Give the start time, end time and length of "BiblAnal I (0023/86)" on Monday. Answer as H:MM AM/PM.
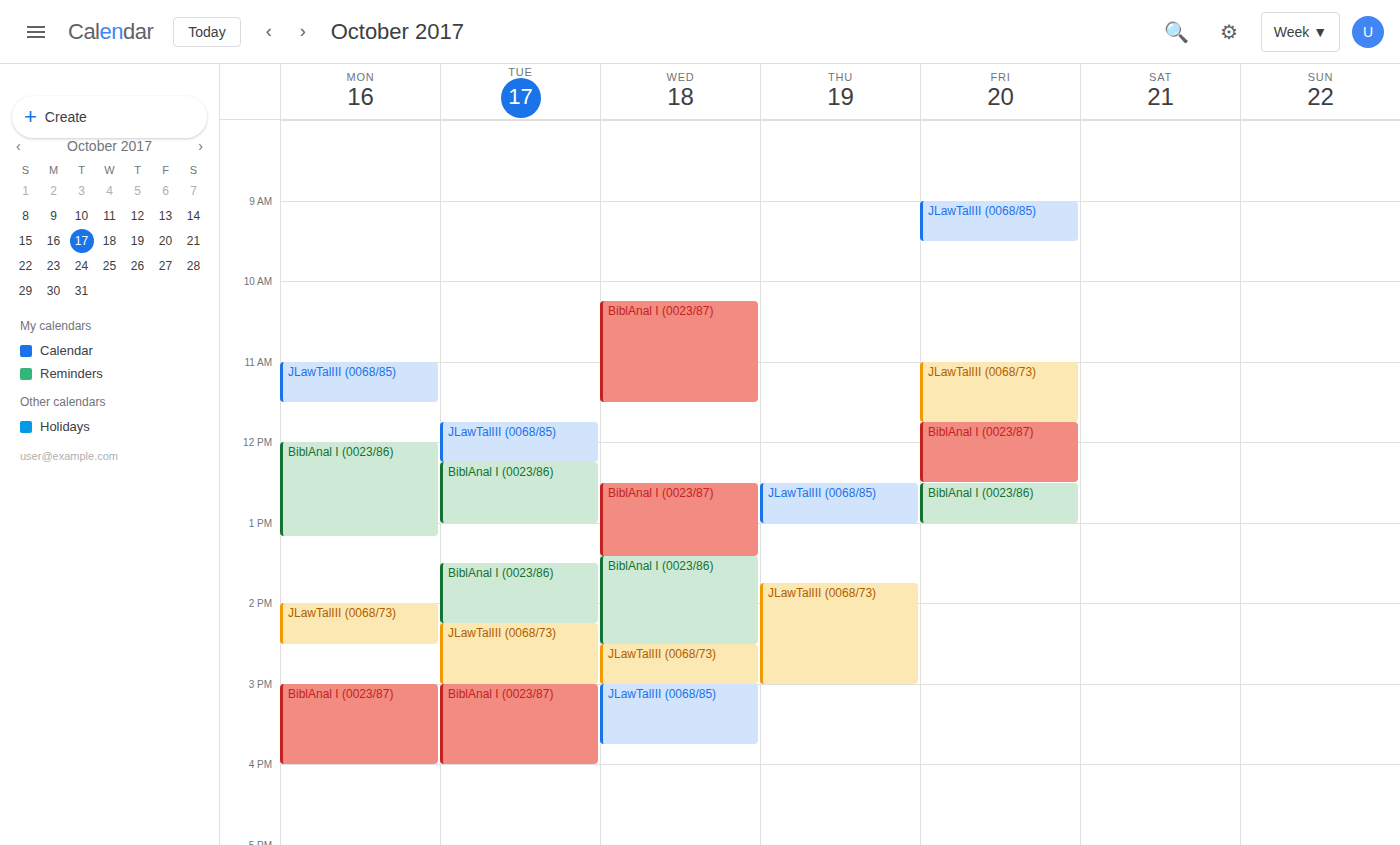
12:00 PM to 1:10 PM, 1 hour 10 minutes